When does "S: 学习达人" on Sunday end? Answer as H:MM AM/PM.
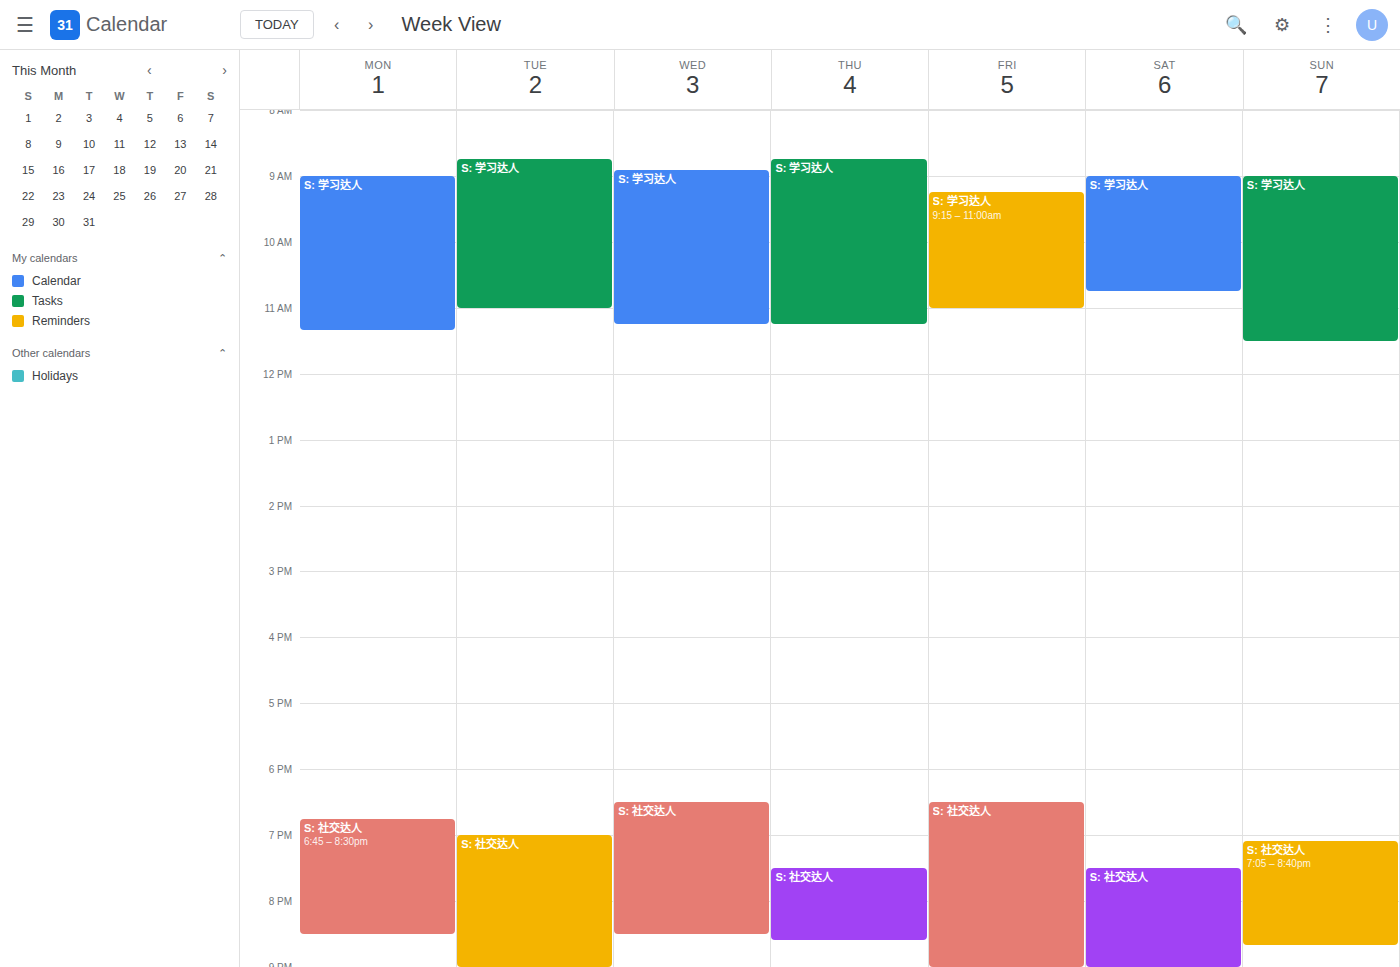
11:30 AM